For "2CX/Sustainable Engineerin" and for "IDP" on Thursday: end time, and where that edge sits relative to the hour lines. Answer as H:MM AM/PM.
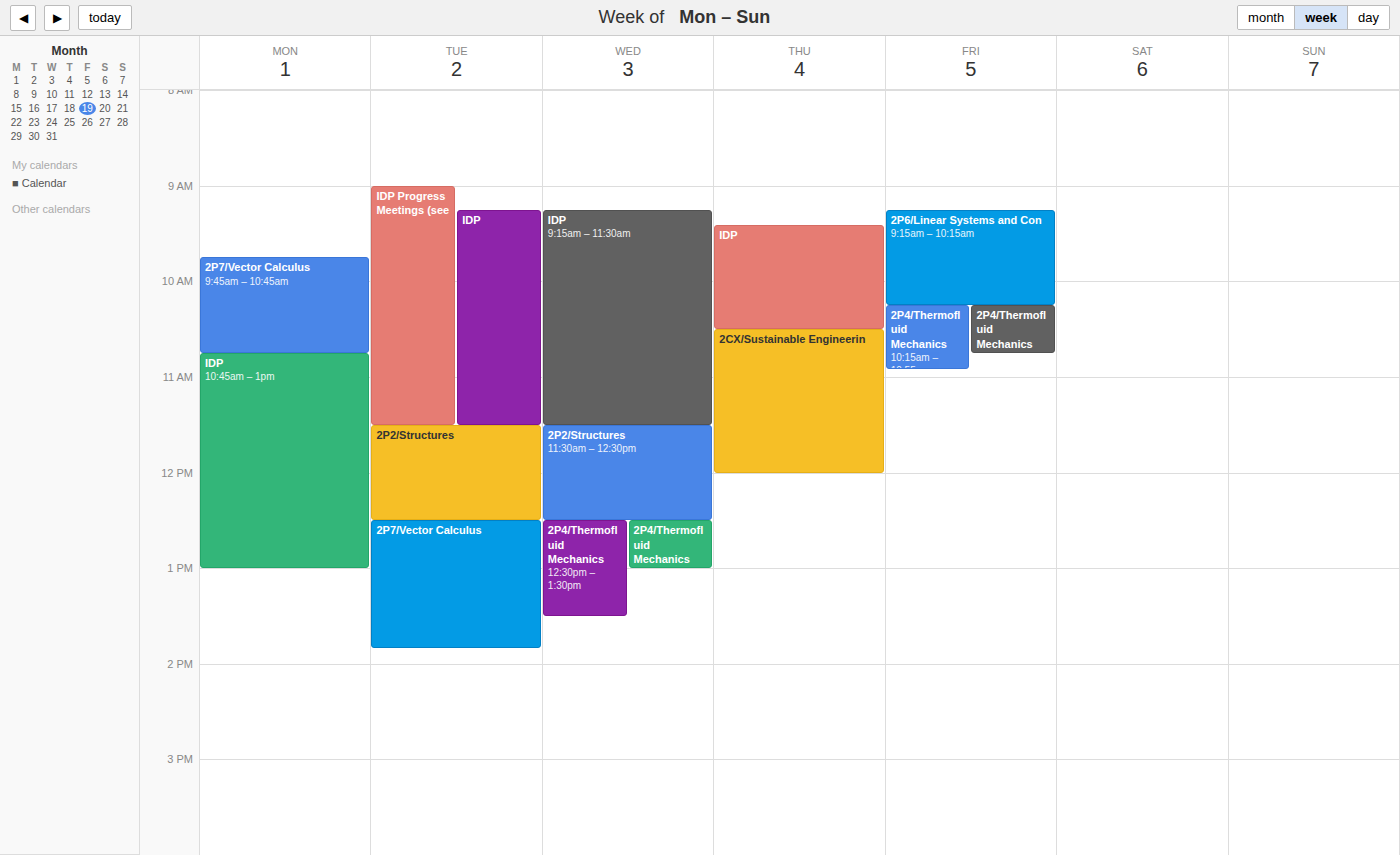
"2CX/Sustainable Engineerin": 12:00 PM, exactly on the 12 PM line. "IDP": 10:30 AM, halfway between the 10 AM and 11 AM lines.